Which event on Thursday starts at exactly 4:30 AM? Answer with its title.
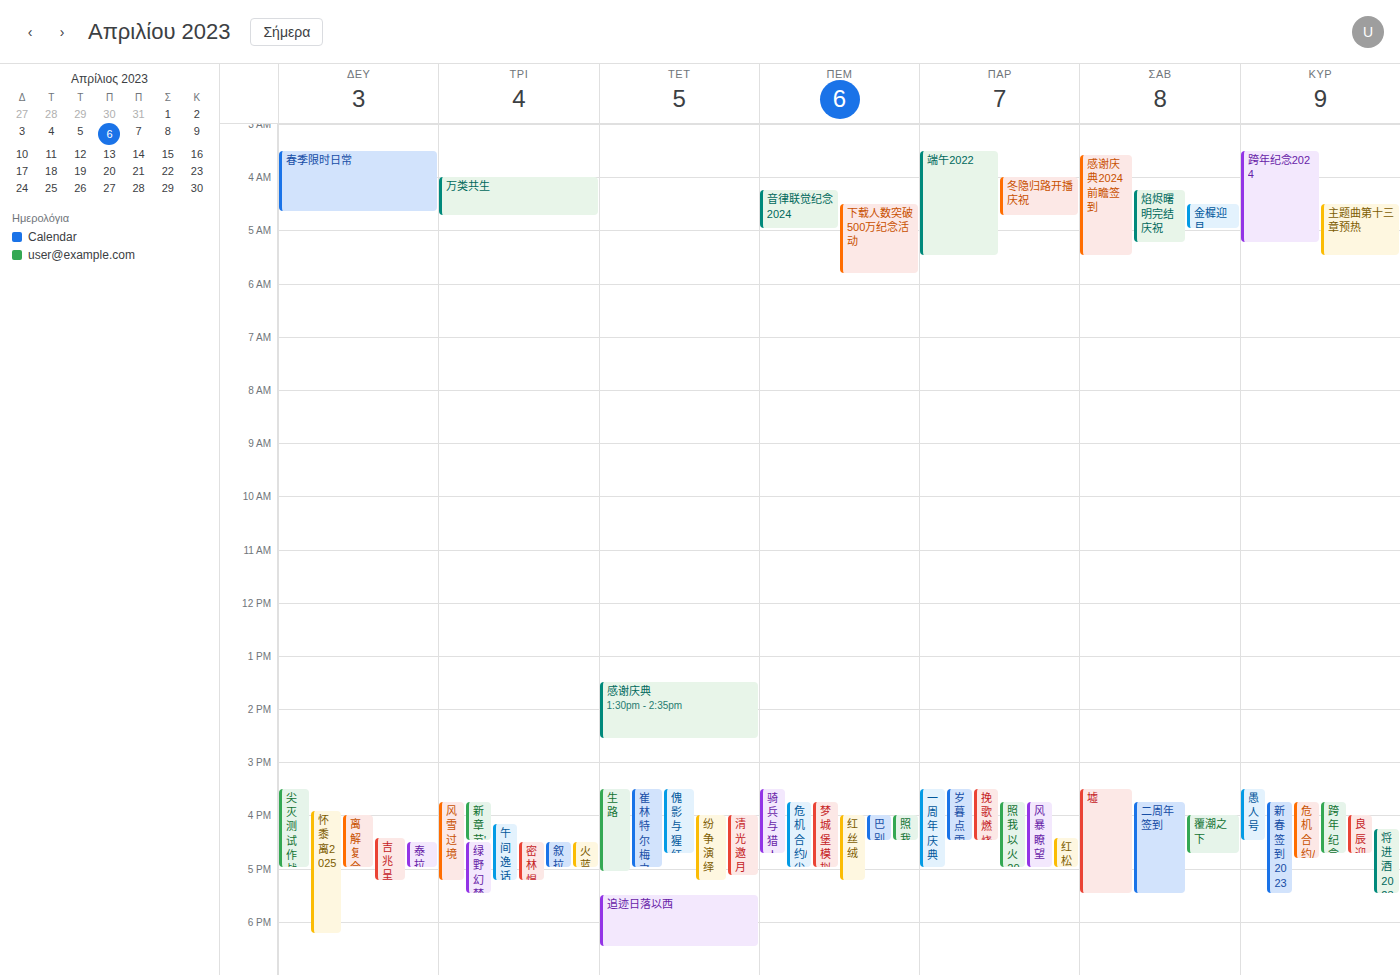
"下载人数突破500万纪念活动"